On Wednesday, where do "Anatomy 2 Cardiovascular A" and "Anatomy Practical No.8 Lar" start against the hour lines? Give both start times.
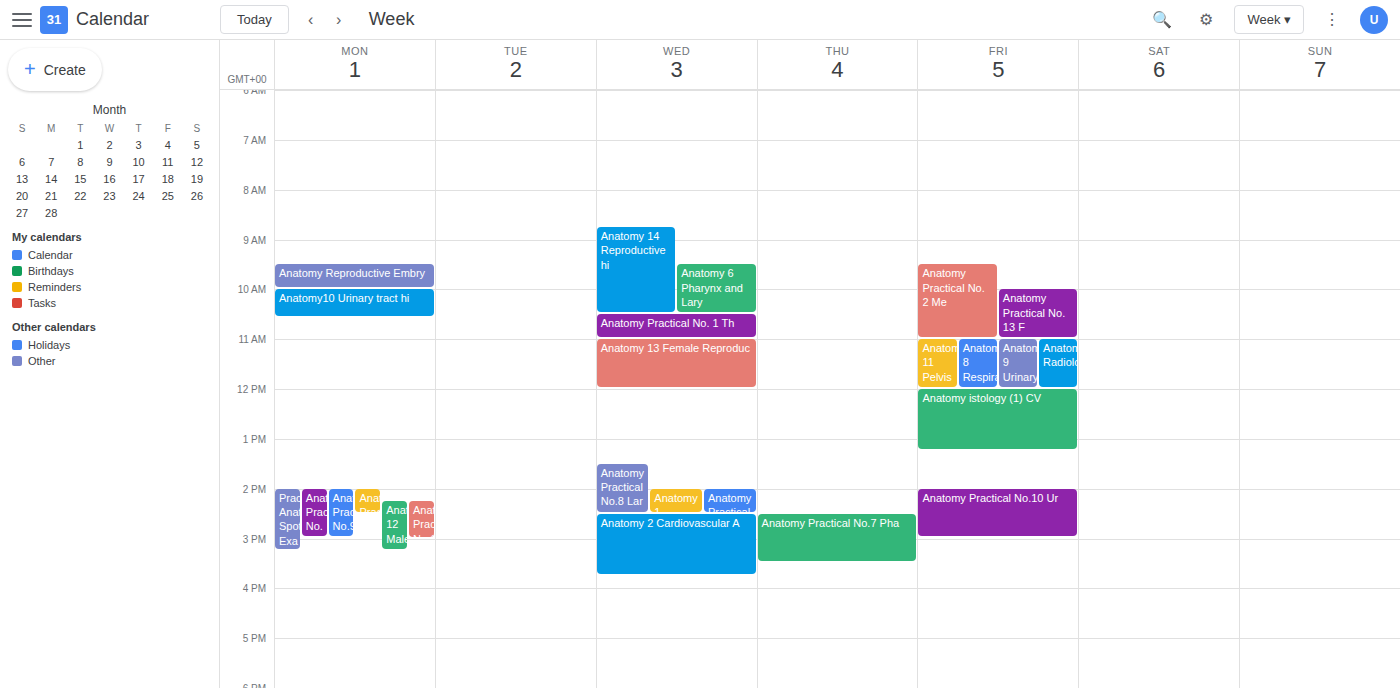
"Anatomy 2 Cardiovascular A": 2:30 PM, halfway between the 2 PM and 3 PM lines. "Anatomy Practical No.8 Lar": 1:30 PM, halfway between the 1 PM and 2 PM lines.